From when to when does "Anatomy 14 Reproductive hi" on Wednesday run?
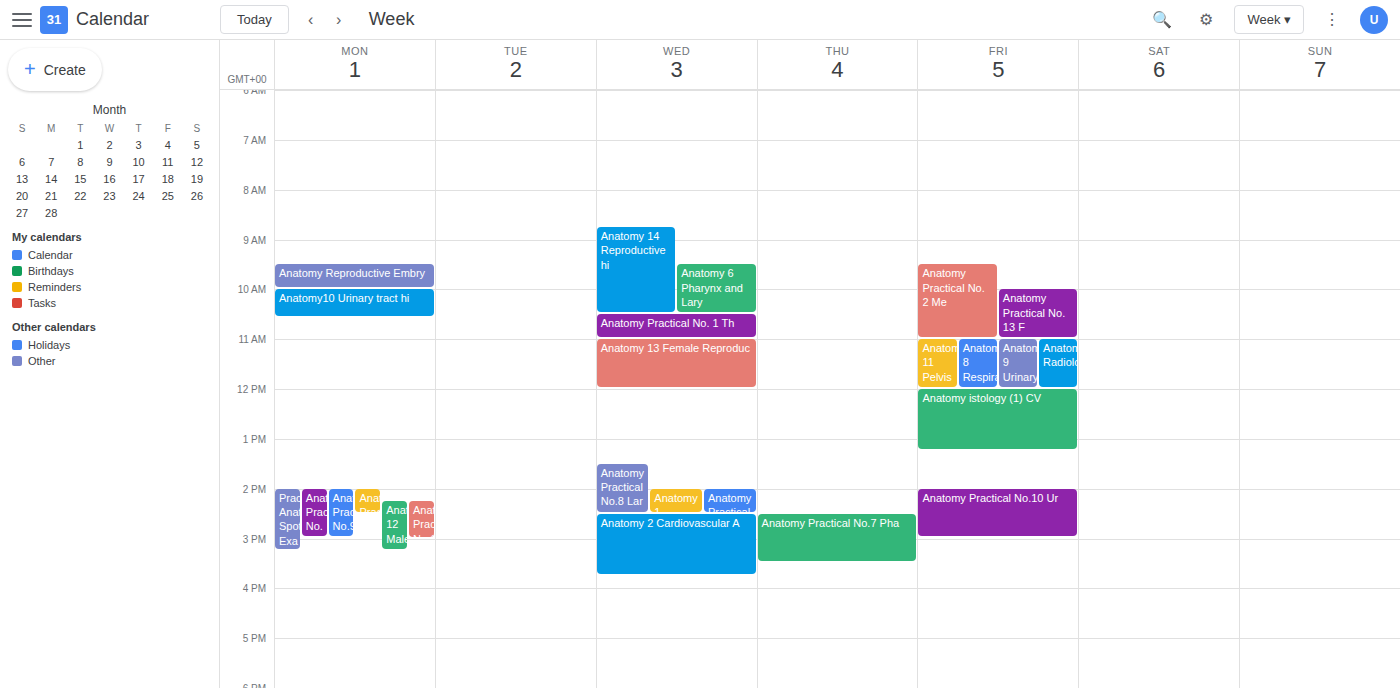
8:45 AM to 10:30 AM